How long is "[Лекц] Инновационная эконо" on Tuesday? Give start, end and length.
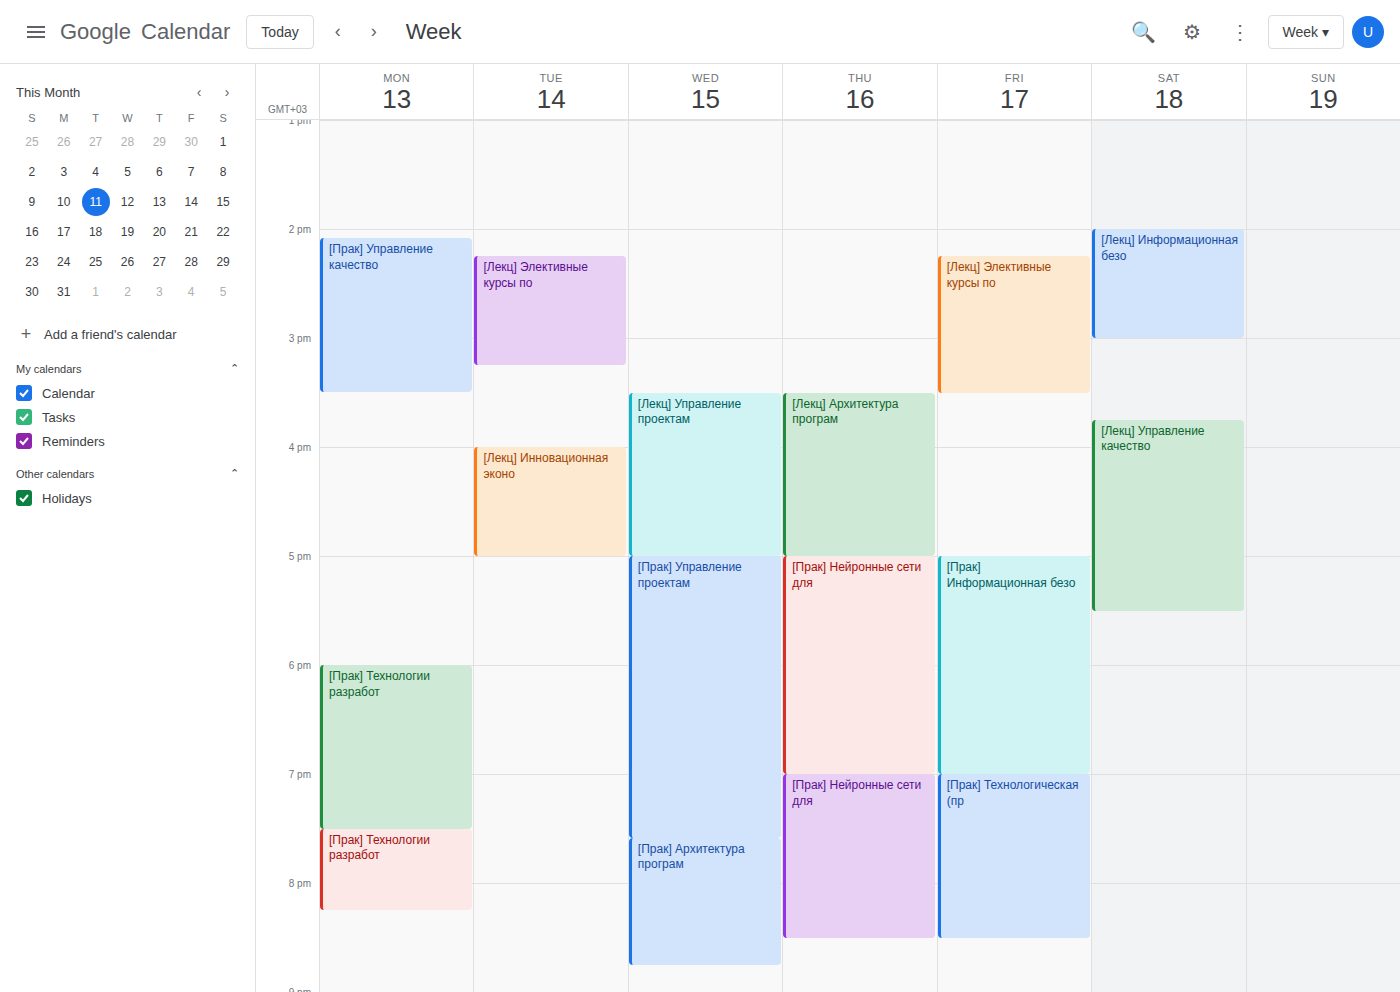
4:00 PM to 5:00 PM, 1 hour